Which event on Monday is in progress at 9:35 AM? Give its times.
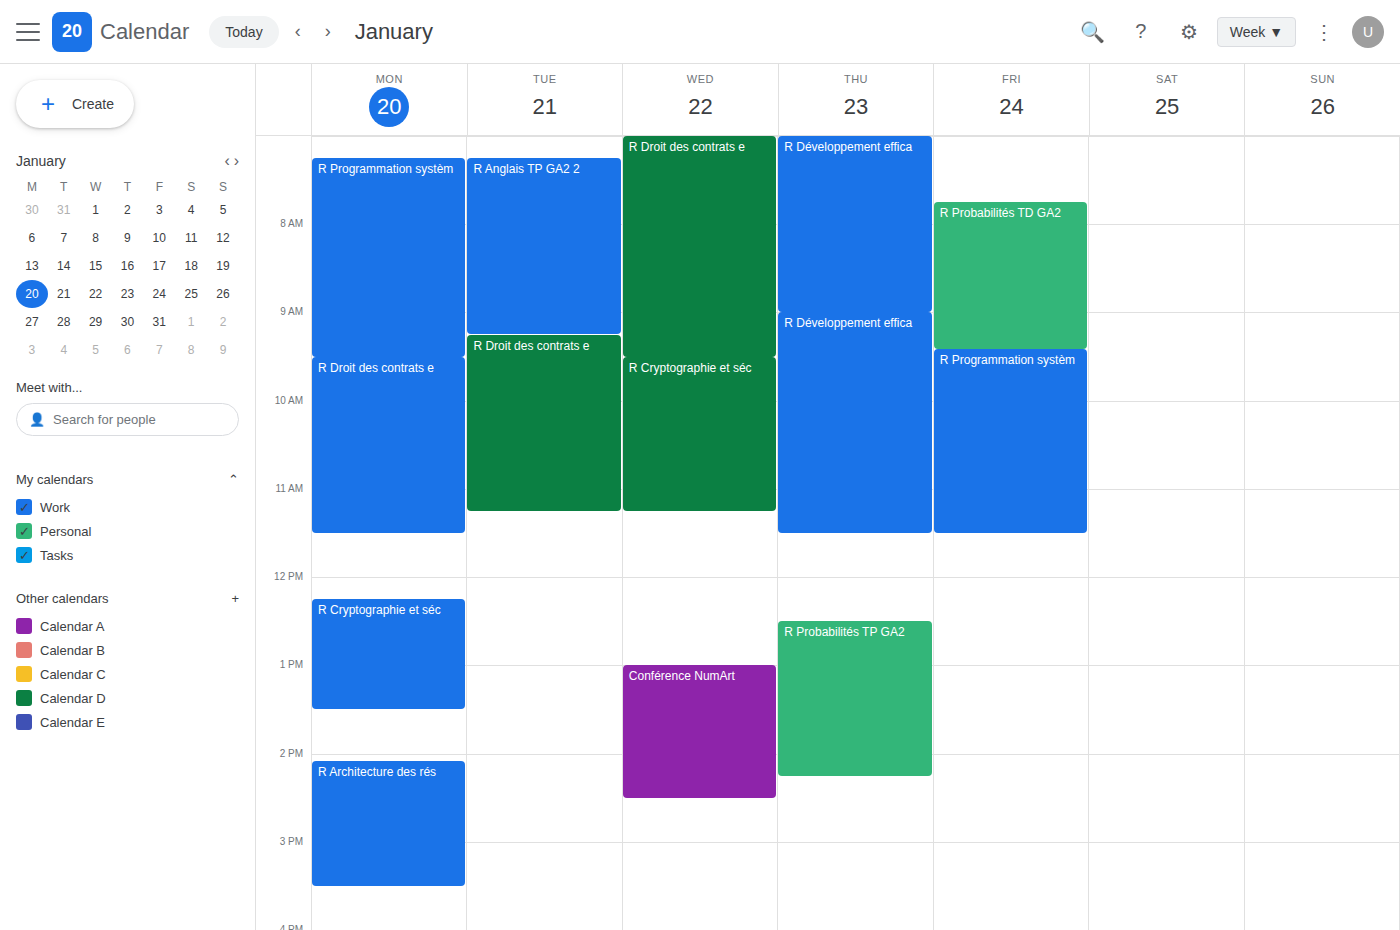
"R Droit des contrats e", 9:30 AM to 11:30 AM